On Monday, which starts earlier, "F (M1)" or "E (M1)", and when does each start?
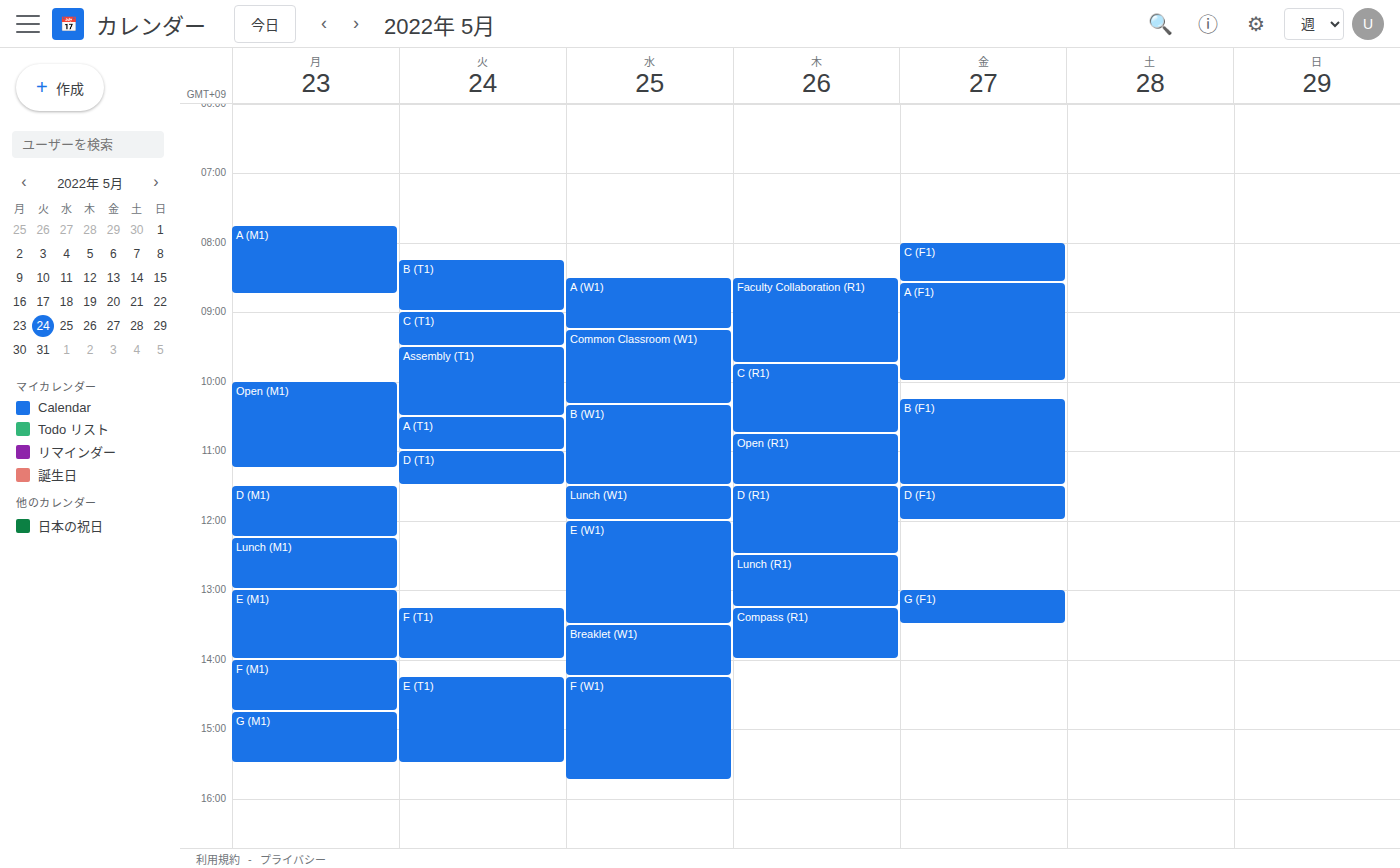
"E (M1)" 1:00 PM; "F (M1)" 2:00 PM.